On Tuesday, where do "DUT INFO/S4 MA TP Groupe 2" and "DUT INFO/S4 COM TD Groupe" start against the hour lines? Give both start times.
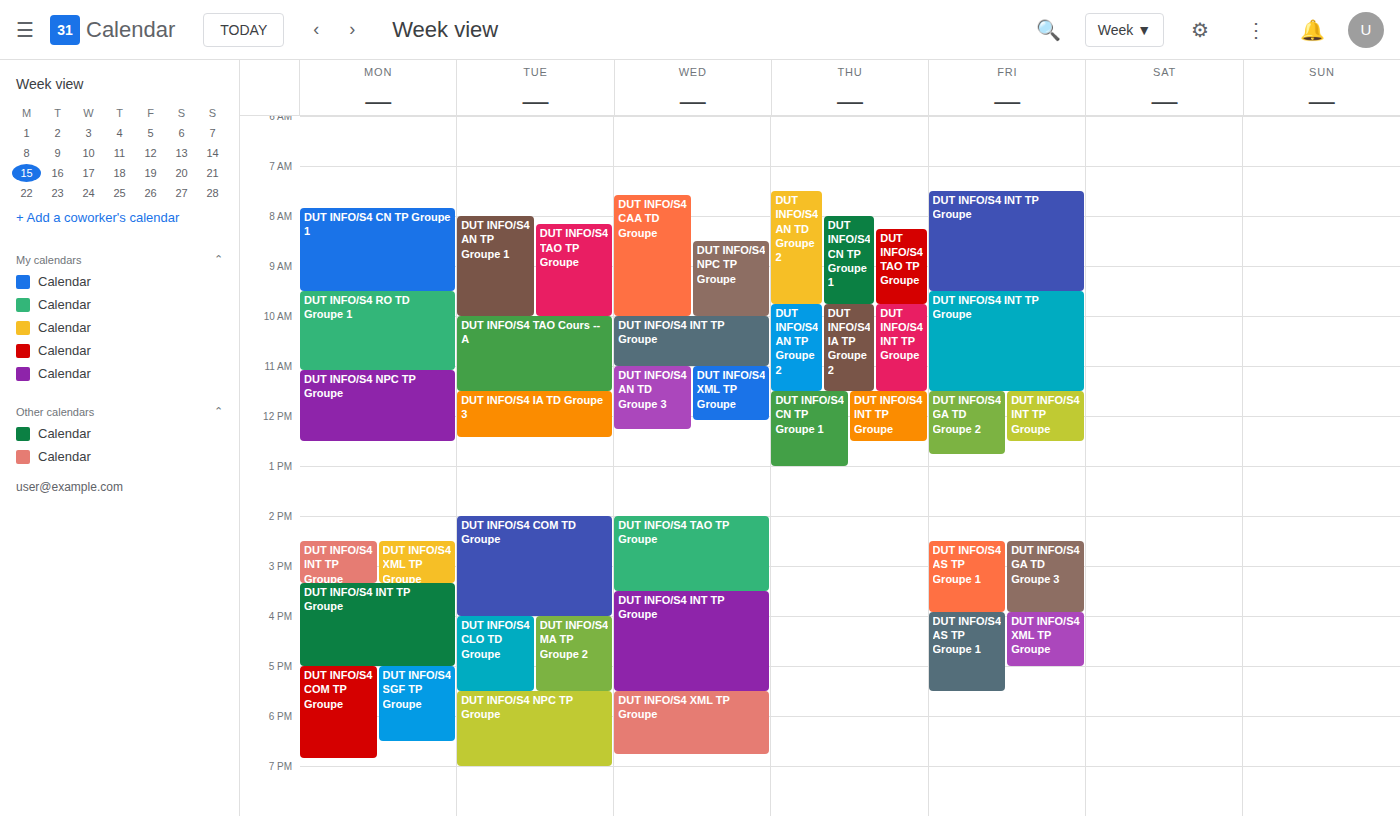
"DUT INFO/S4 MA TP Groupe 2": 4:00 PM, exactly on the 4 PM line. "DUT INFO/S4 COM TD Groupe": 2:00 PM, exactly on the 2 PM line.